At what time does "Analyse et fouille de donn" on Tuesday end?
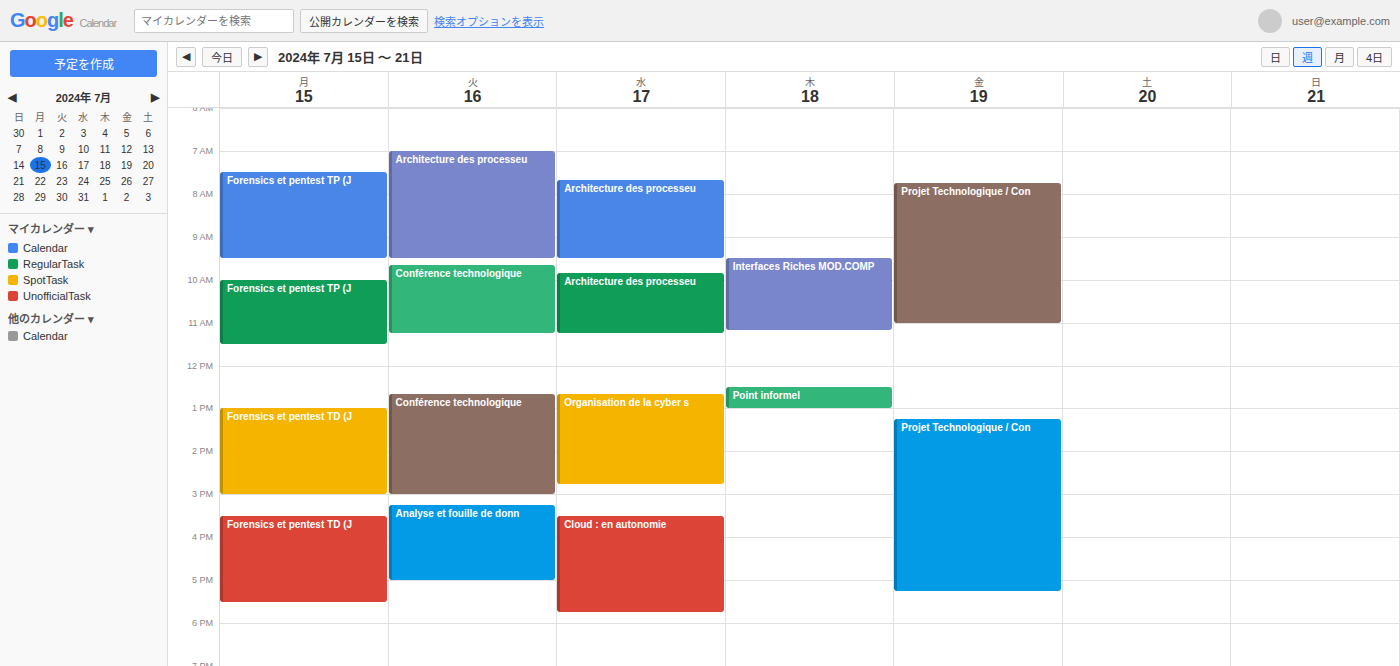
5:00 PM